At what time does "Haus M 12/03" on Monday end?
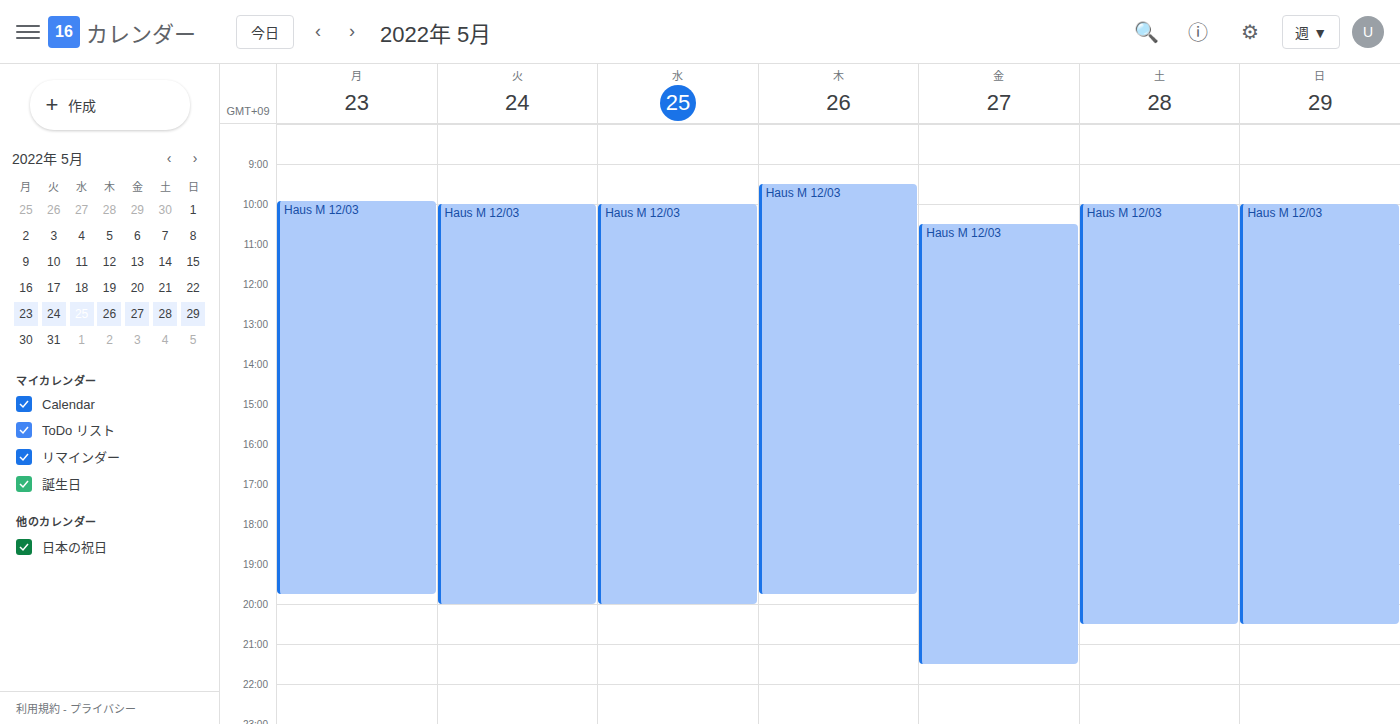
19:45